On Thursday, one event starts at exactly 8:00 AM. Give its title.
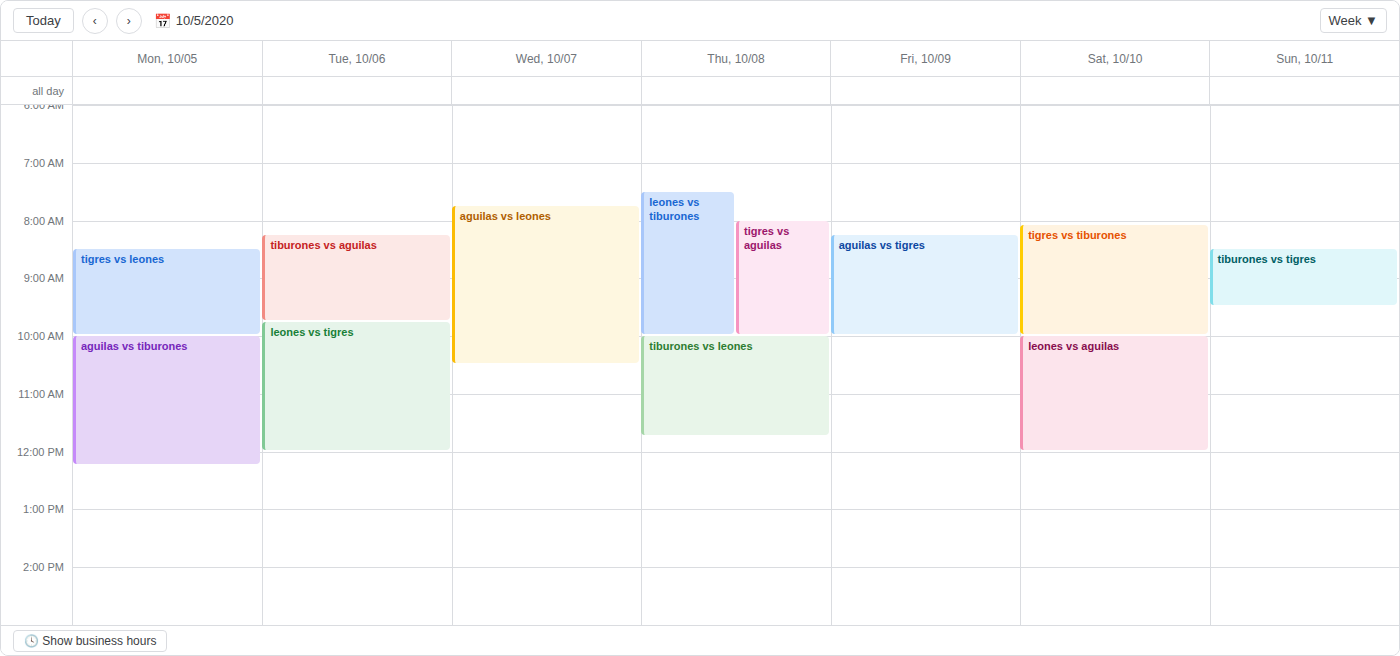
"tigres vs aguilas"